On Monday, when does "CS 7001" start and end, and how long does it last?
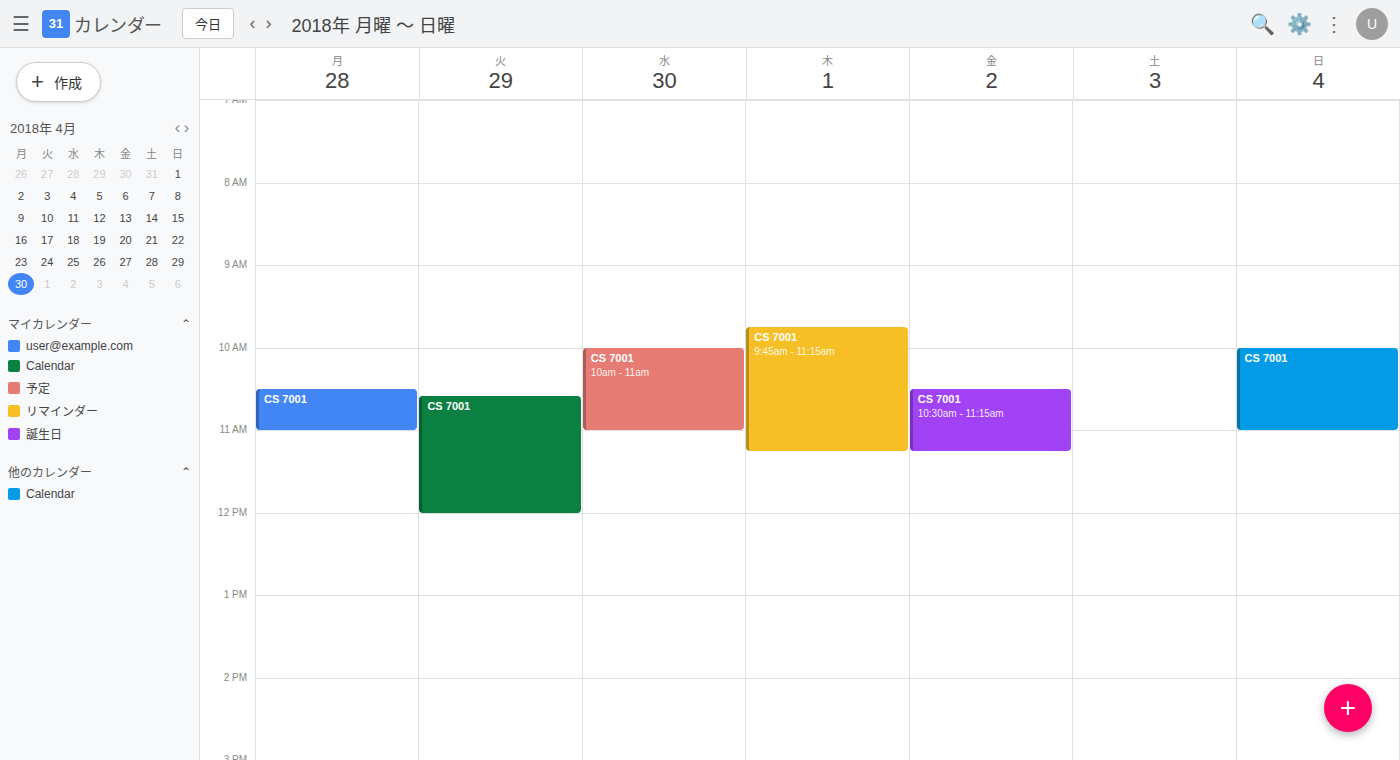
10:30 AM to 11:00 AM, 30 minutes